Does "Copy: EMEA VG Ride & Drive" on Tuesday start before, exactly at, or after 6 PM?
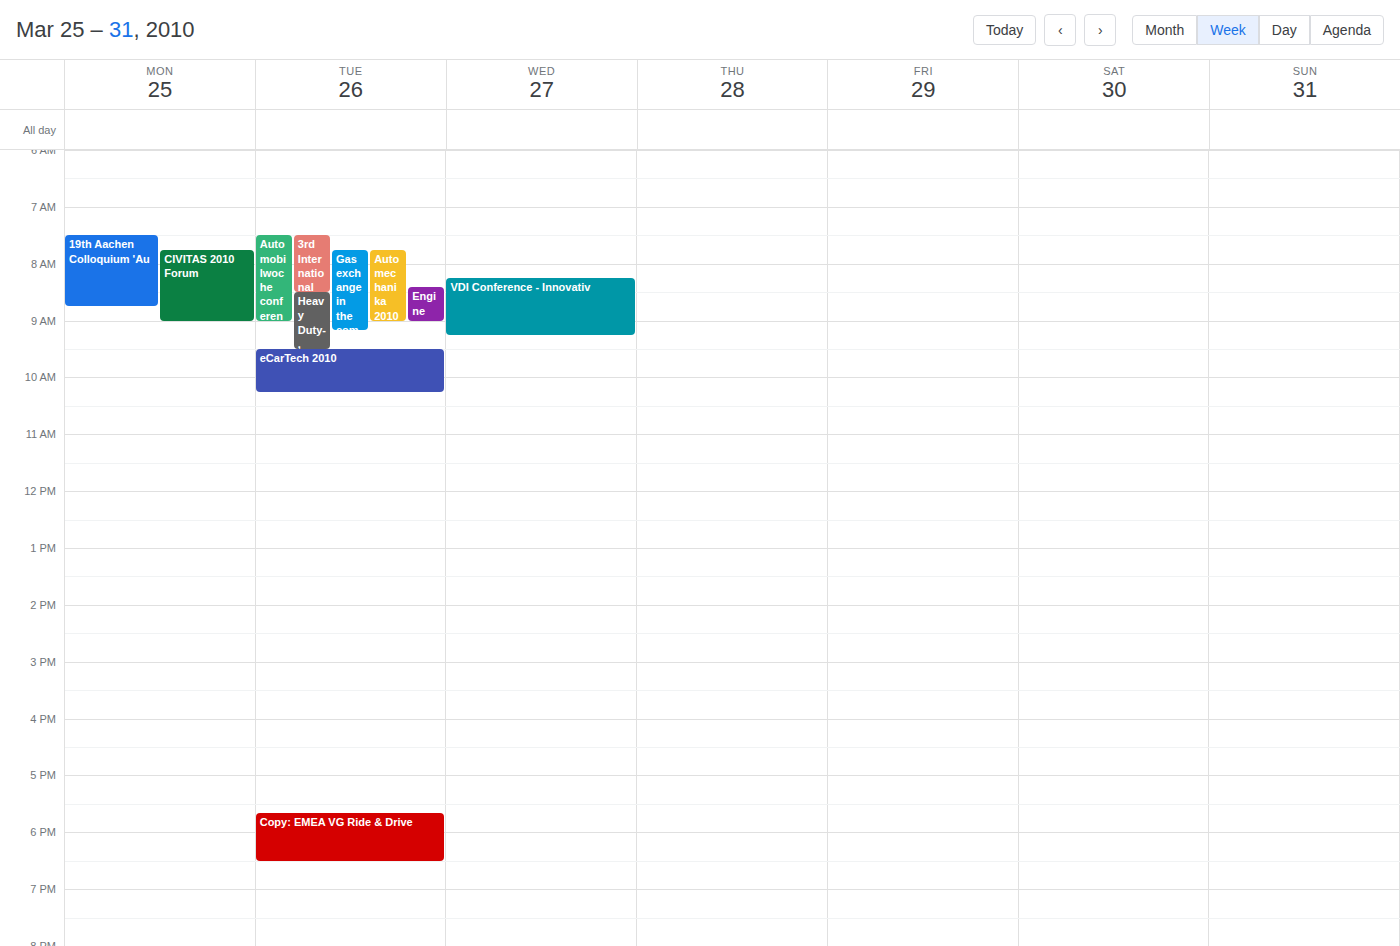
5:40 PM -- before 6 PM, 20 minutes above the 6 PM line.